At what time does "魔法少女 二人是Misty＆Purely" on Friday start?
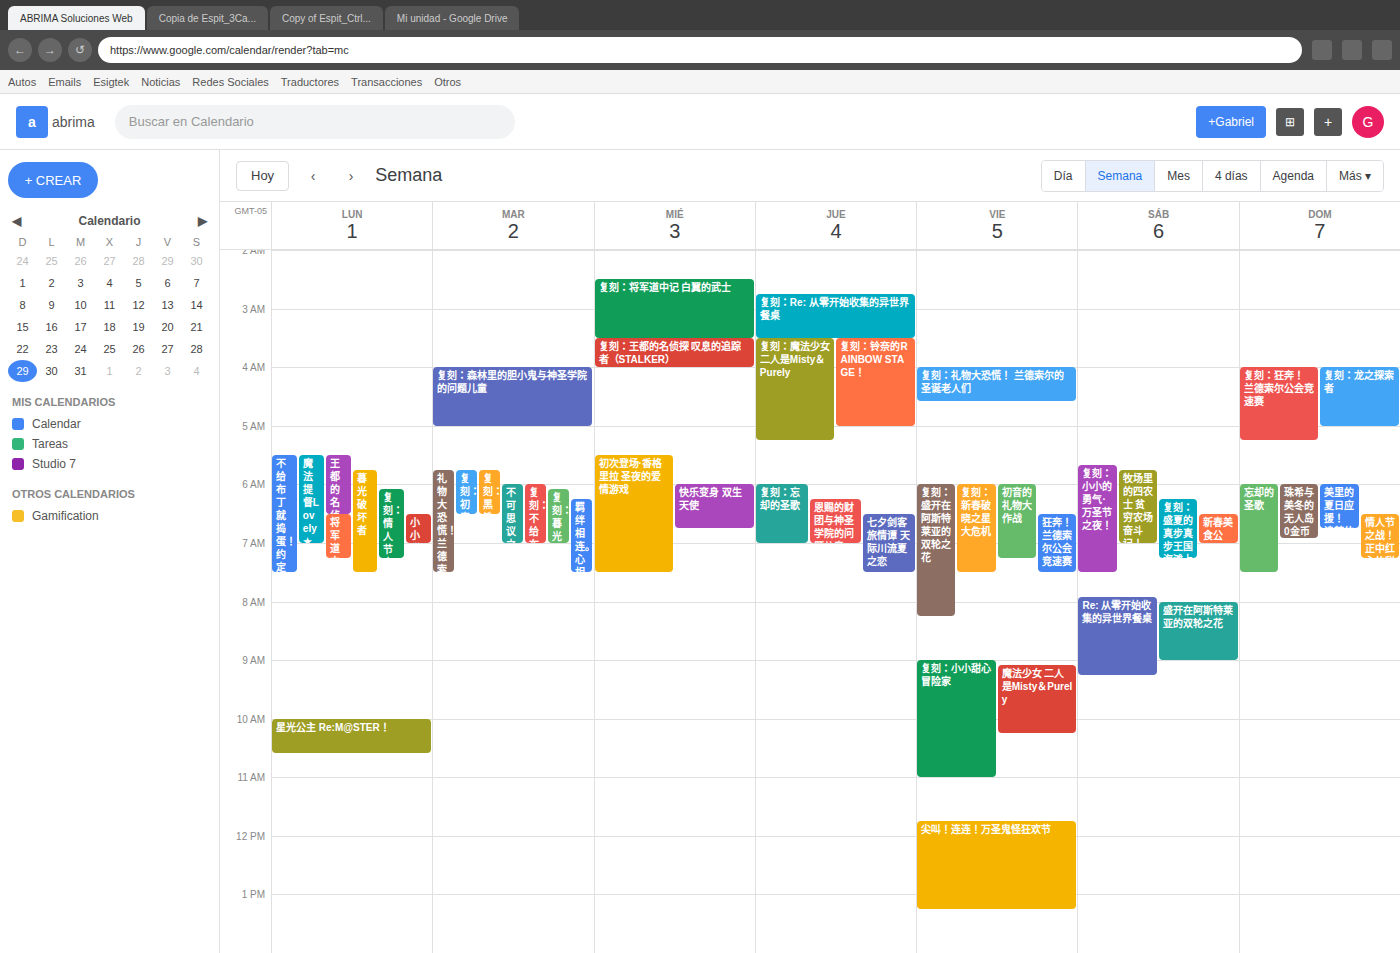
9:05 AM